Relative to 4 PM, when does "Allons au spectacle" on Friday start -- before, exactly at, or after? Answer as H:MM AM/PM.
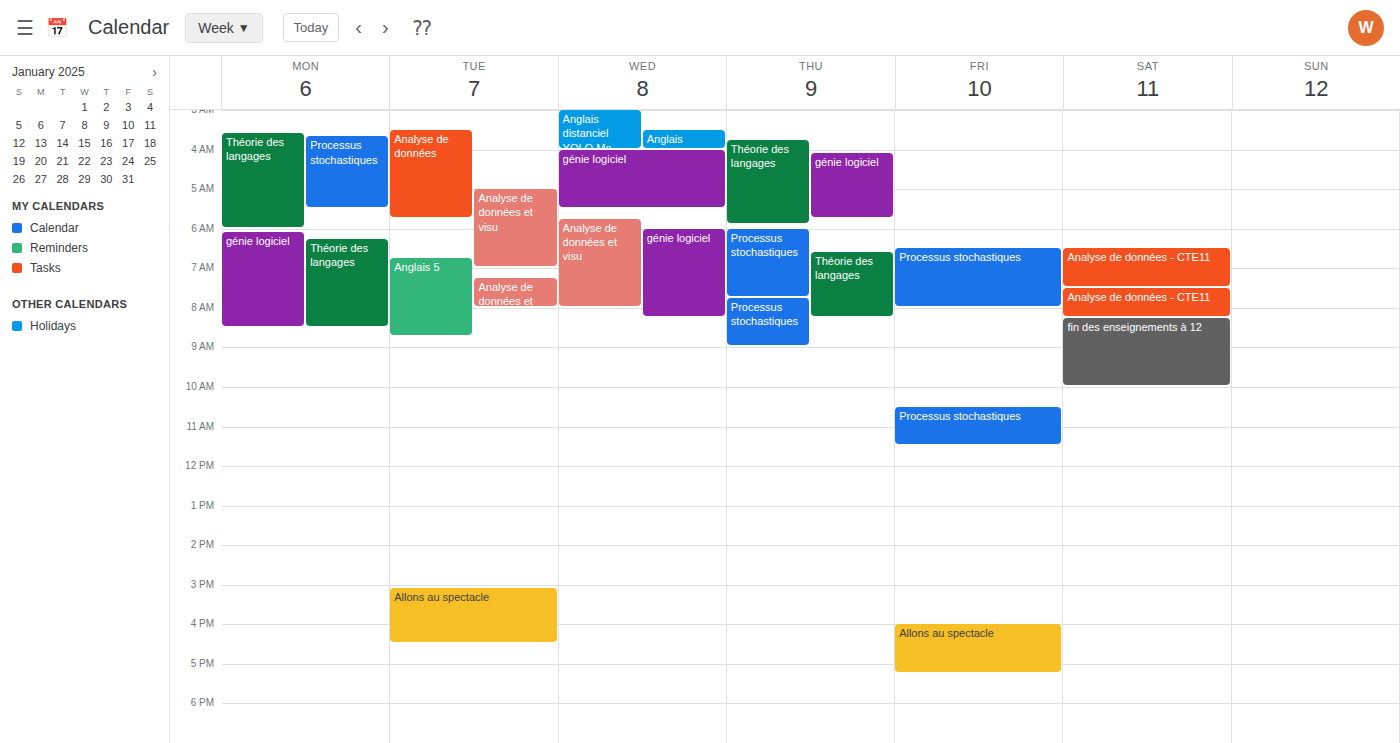
4:00 PM -- exactly at 4 PM, on the 4 PM line.